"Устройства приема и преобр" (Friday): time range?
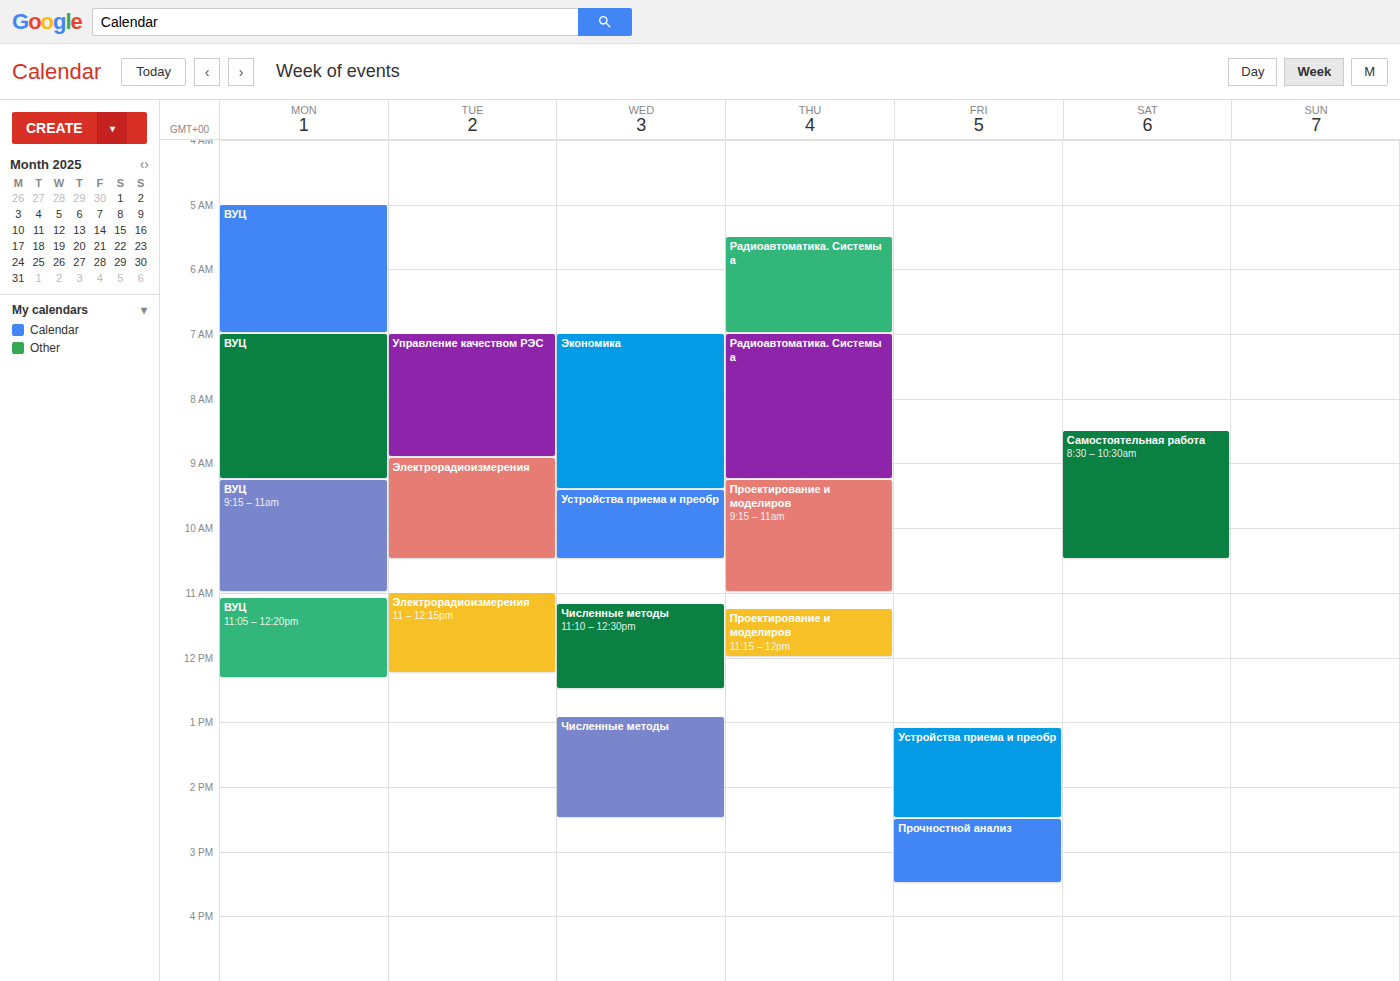
1:05 PM to 2:30 PM